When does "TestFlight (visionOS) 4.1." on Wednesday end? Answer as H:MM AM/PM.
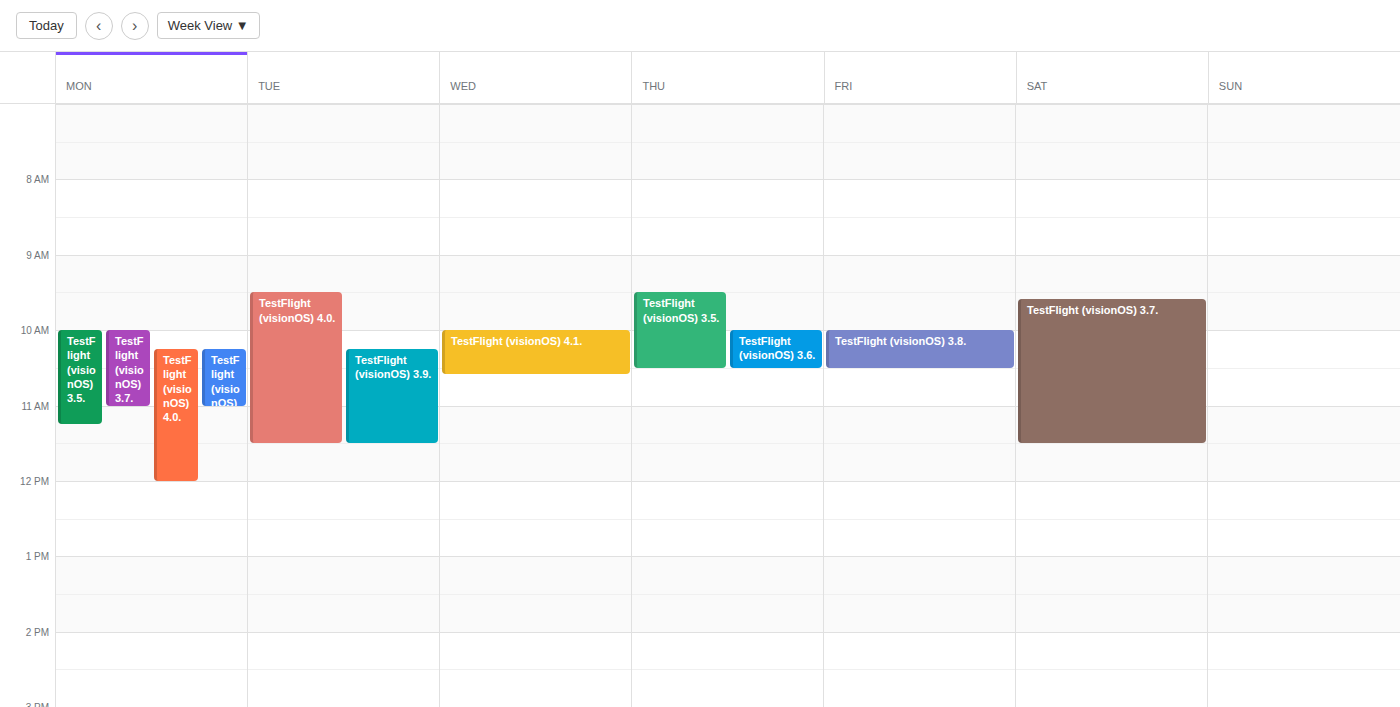
10:35 AM